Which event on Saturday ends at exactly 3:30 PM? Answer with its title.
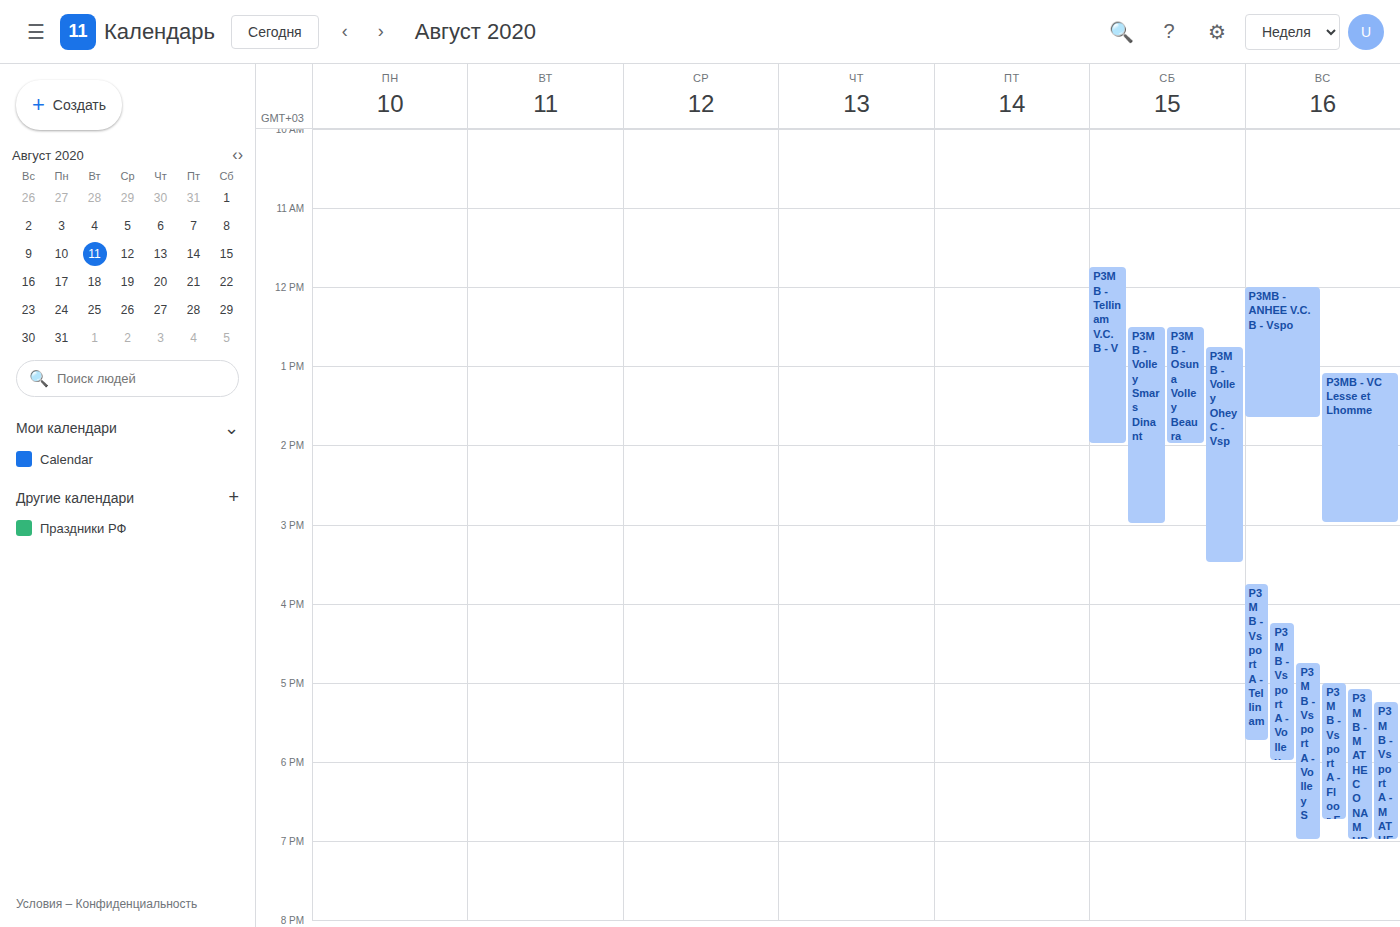
"P3MB - Volley Ohey C - Vsp"